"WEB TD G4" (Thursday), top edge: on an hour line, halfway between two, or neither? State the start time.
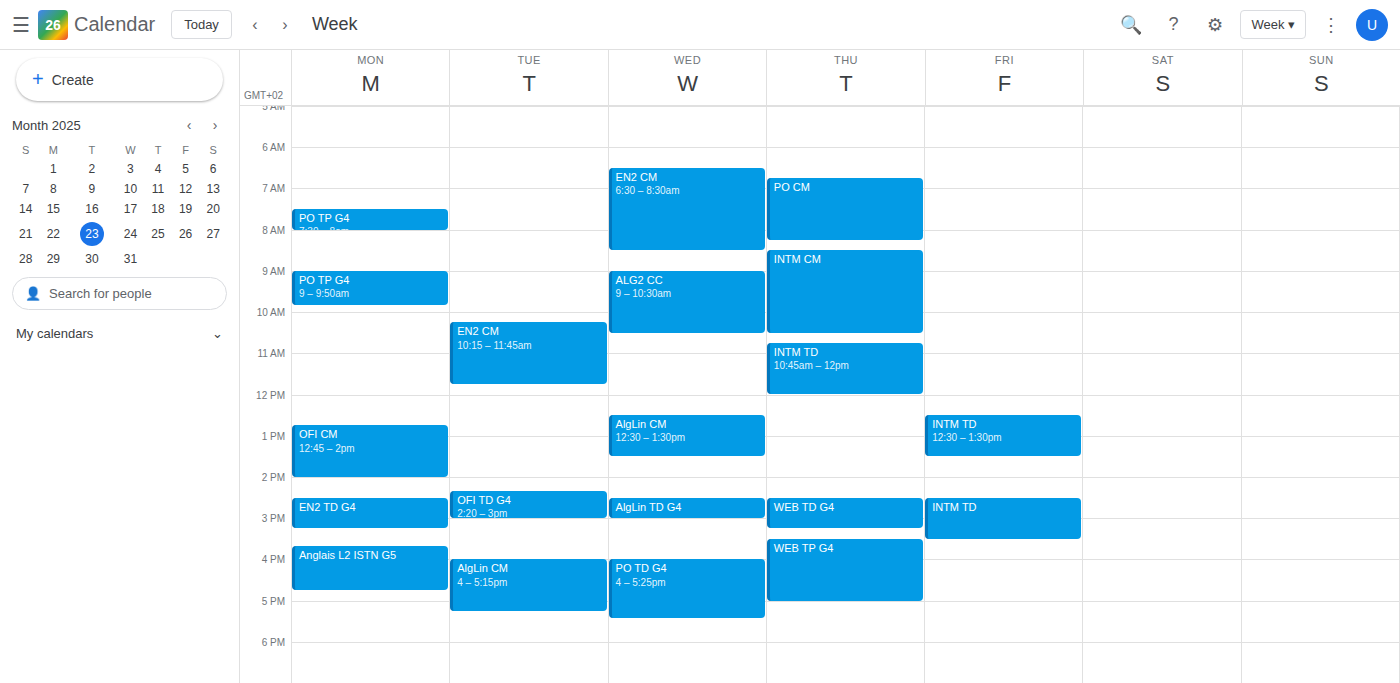
2:30 PM -- halfway between the 2 PM and 3 PM lines.